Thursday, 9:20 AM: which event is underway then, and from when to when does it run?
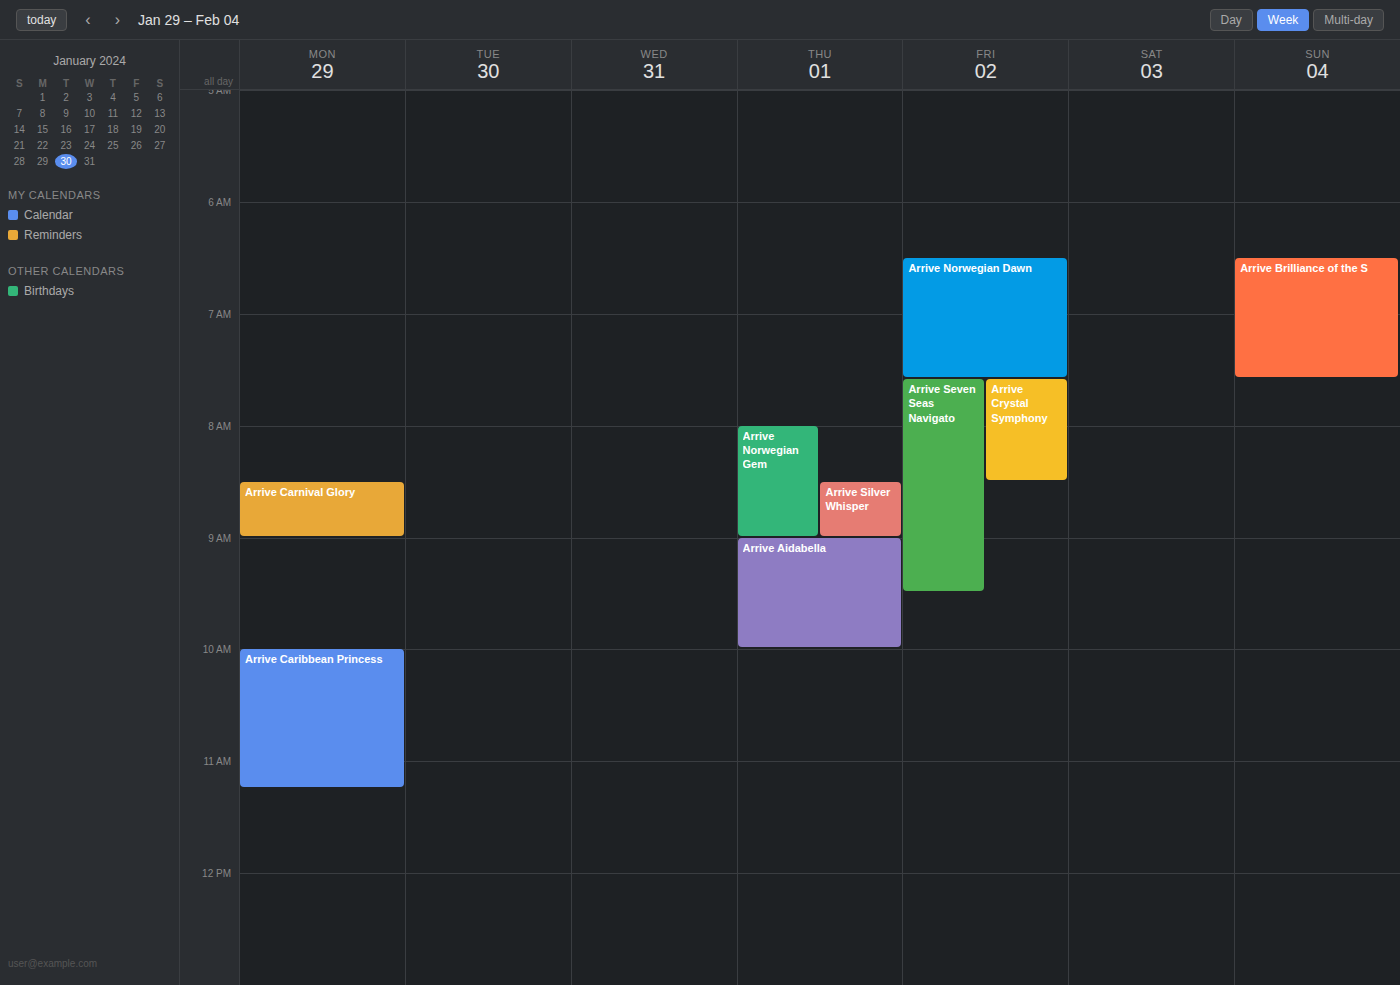
"Arrive Aidabella", 9:00 AM to 10:00 AM